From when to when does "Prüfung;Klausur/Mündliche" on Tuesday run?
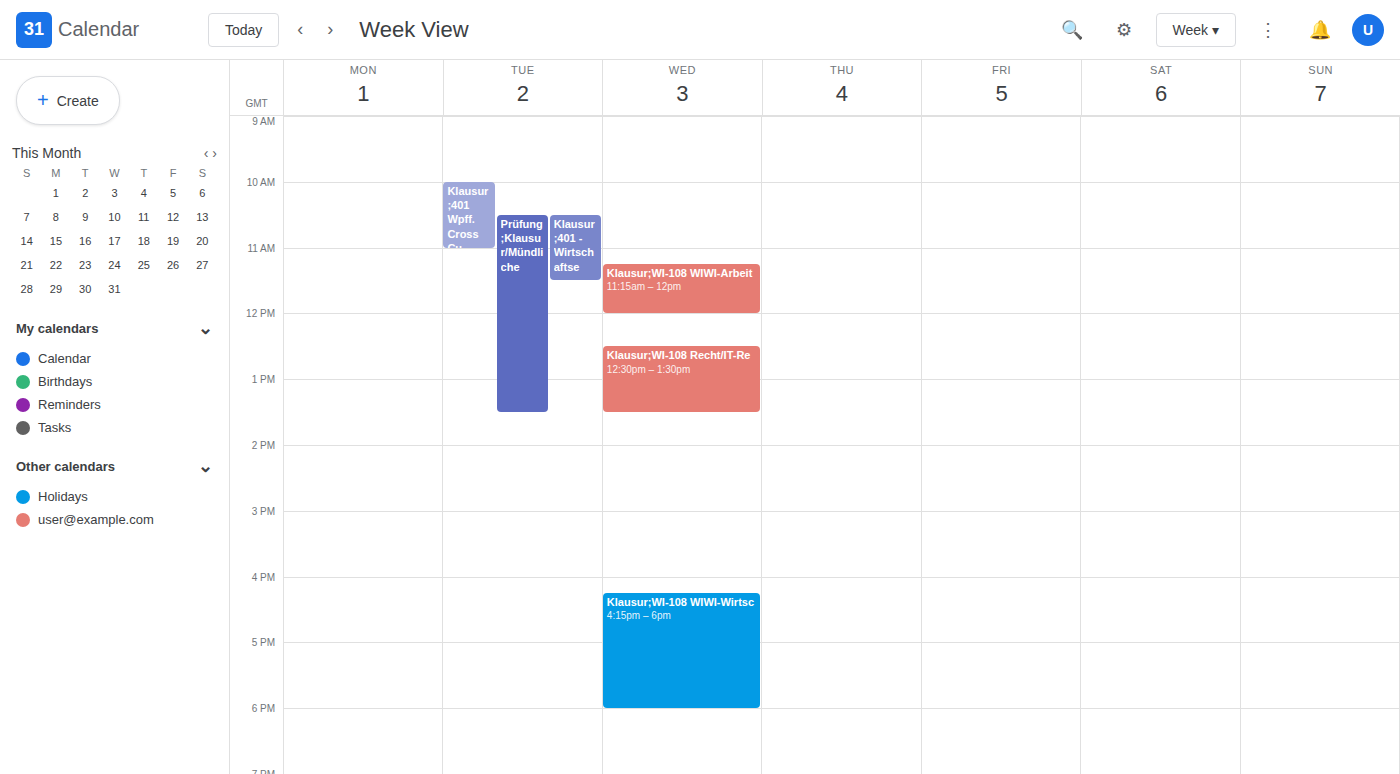
10:30 AM to 1:30 PM